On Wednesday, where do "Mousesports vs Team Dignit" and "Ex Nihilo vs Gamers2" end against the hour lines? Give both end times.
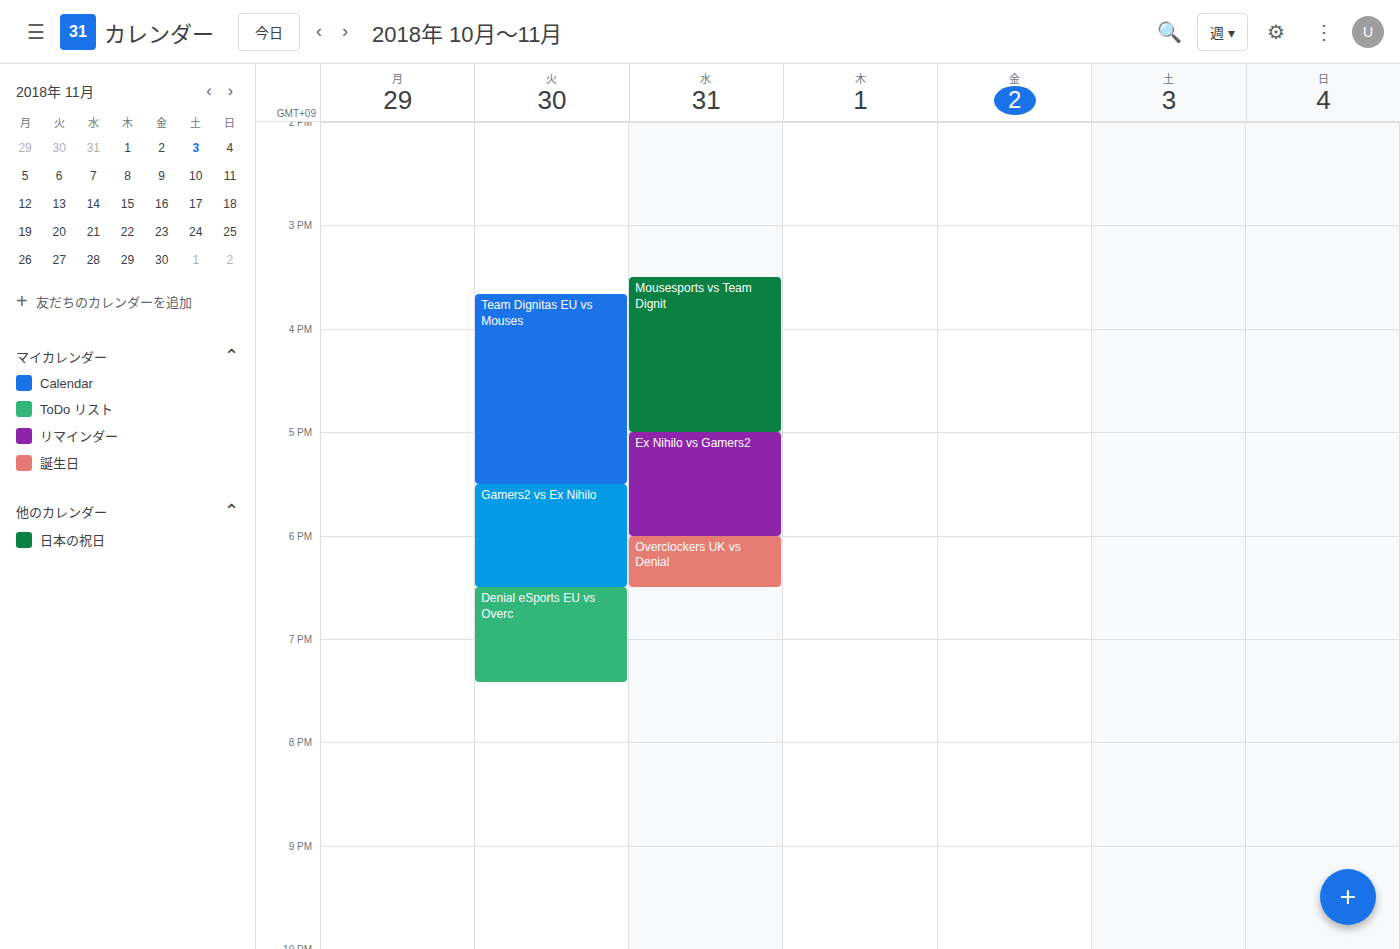
"Mousesports vs Team Dignit": 5:00 PM, exactly on the 5 PM line. "Ex Nihilo vs Gamers2": 6:00 PM, exactly on the 6 PM line.